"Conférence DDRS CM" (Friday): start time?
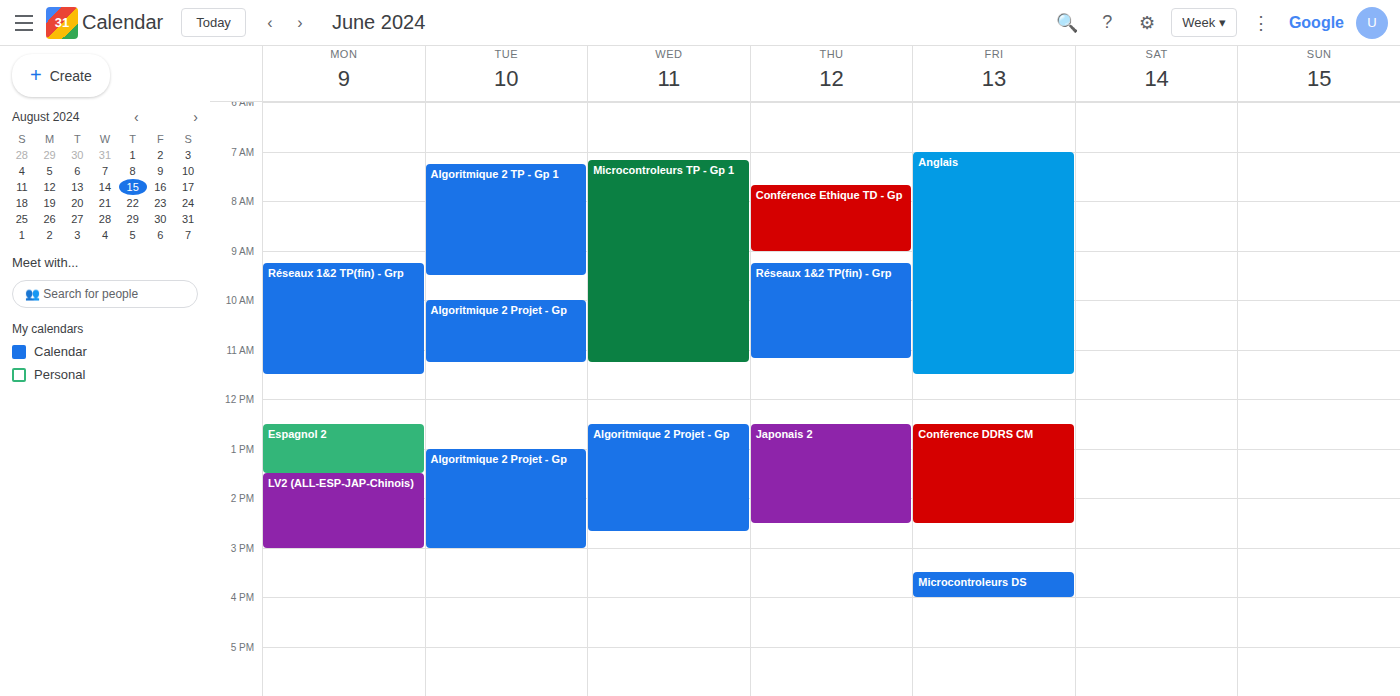
12:30